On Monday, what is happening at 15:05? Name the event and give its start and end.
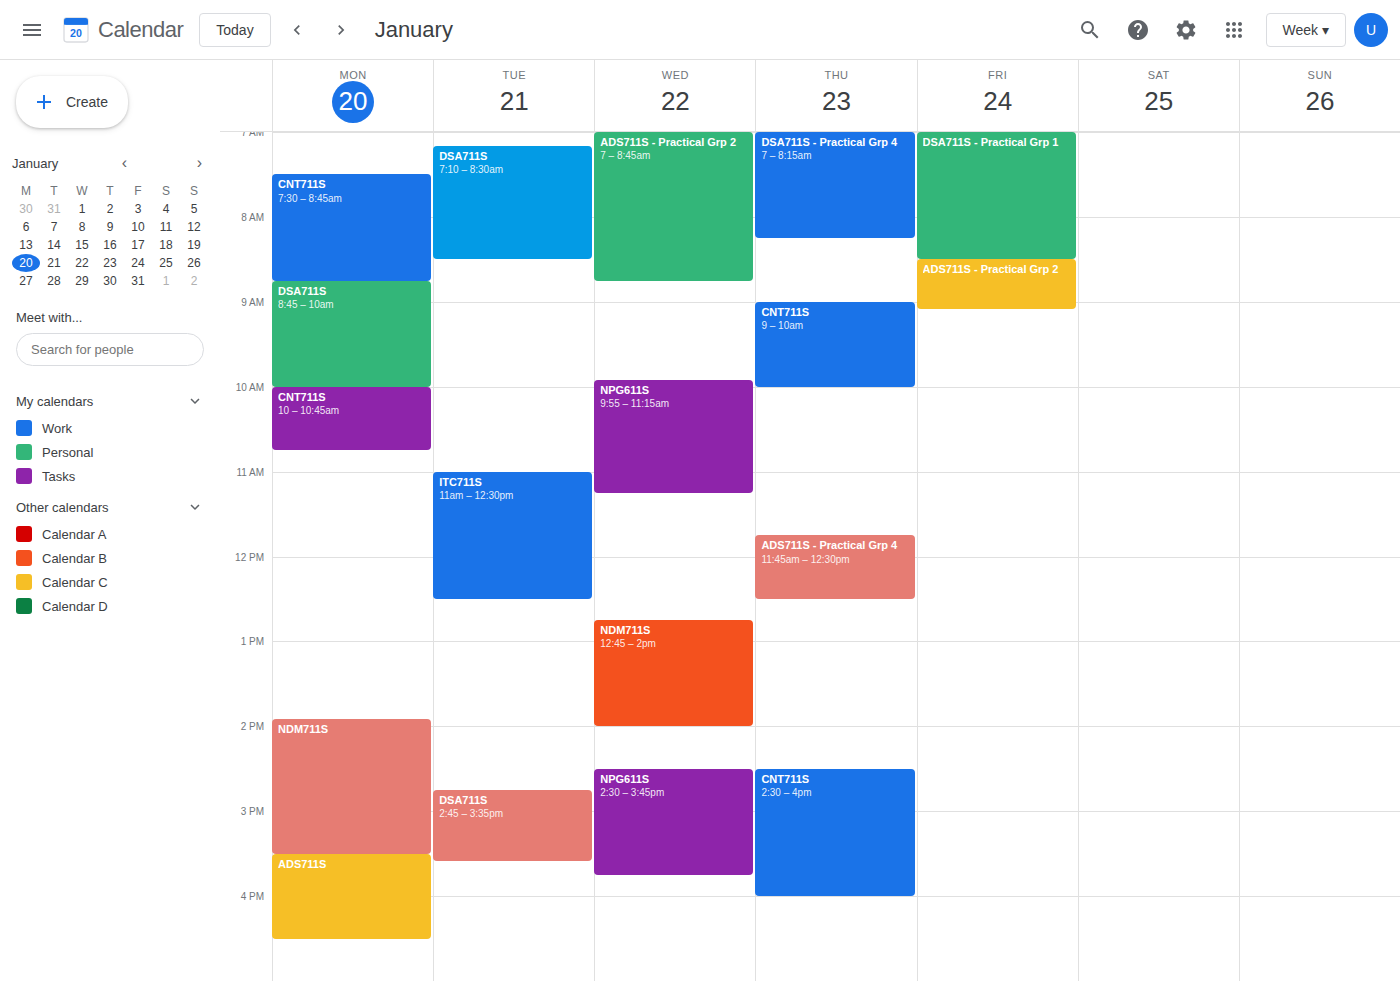
"NDM711S", 13:55 to 15:30